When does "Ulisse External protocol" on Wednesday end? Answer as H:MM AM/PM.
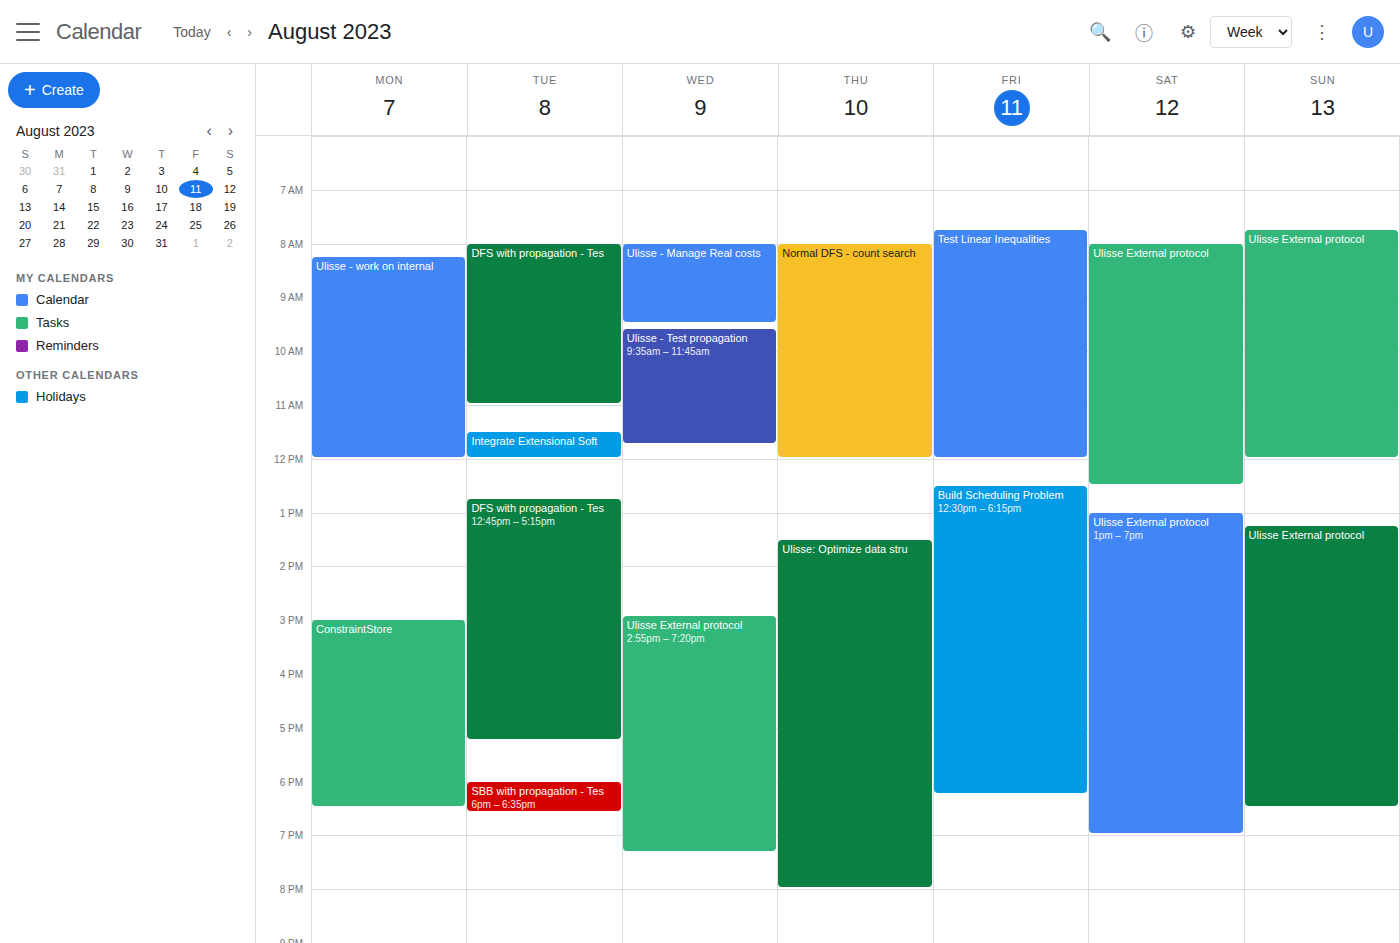
7:20 PM